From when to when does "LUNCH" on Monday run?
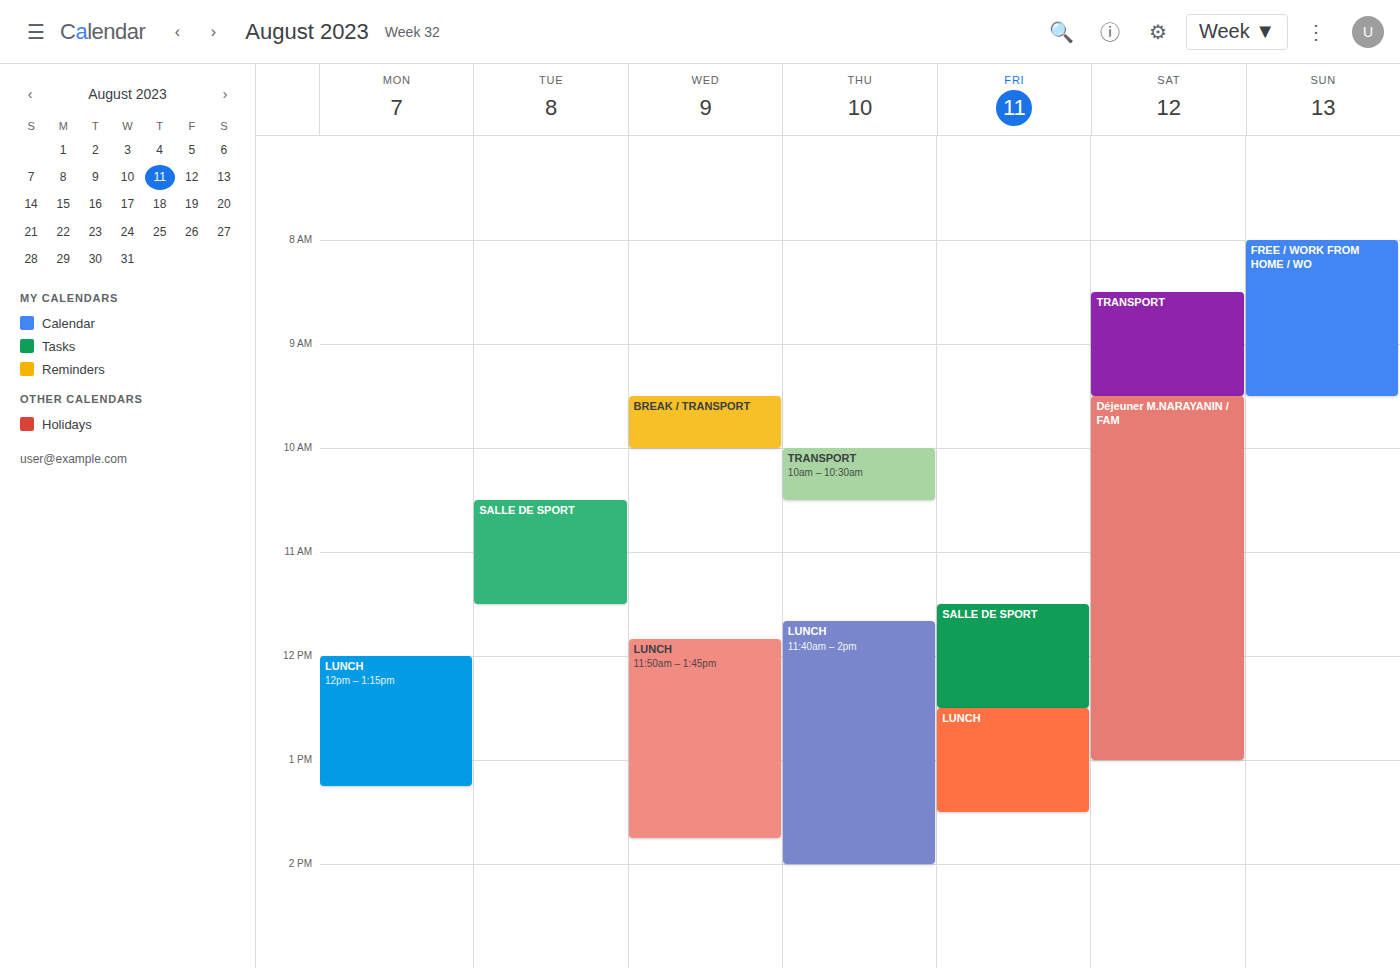
12:00 PM to 1:15 PM